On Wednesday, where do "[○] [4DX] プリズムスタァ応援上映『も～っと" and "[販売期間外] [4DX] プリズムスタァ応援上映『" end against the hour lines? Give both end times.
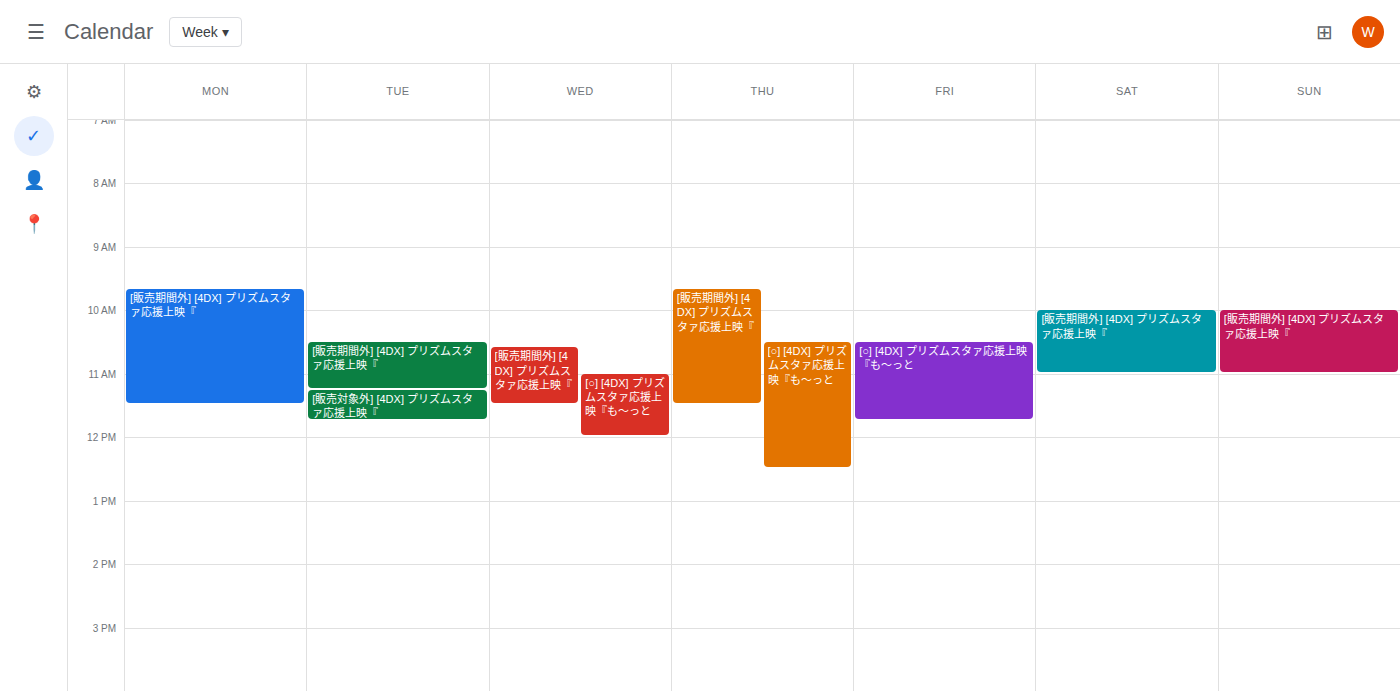
"[○] [4DX] プリズムスタァ応援上映『も～っと": 12:00 PM, exactly on the 12 PM line. "[販売期間外] [4DX] プリズムスタァ応援上映『": 11:30 AM, halfway between the 11 AM and 12 PM lines.